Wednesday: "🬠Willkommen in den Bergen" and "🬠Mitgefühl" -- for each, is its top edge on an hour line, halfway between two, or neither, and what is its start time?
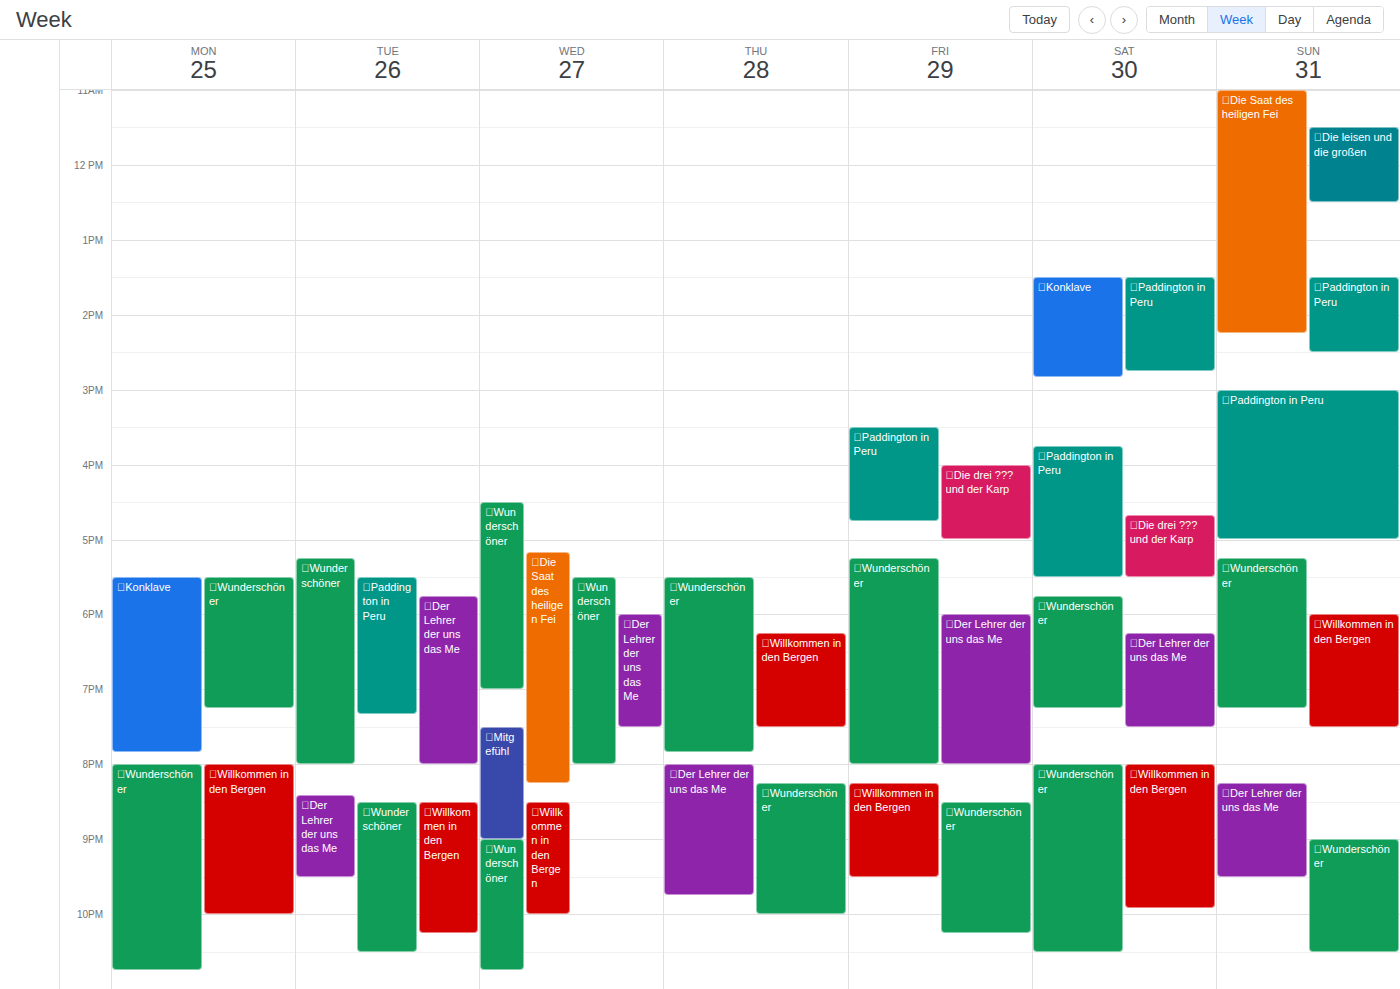
"🬠Willkommen in den Bergen": 8:30 PM, halfway between the 8 PM and 9 PM lines. "🬠Mitgefühl": 7:30 PM, halfway between the 7 PM and 8 PM lines.